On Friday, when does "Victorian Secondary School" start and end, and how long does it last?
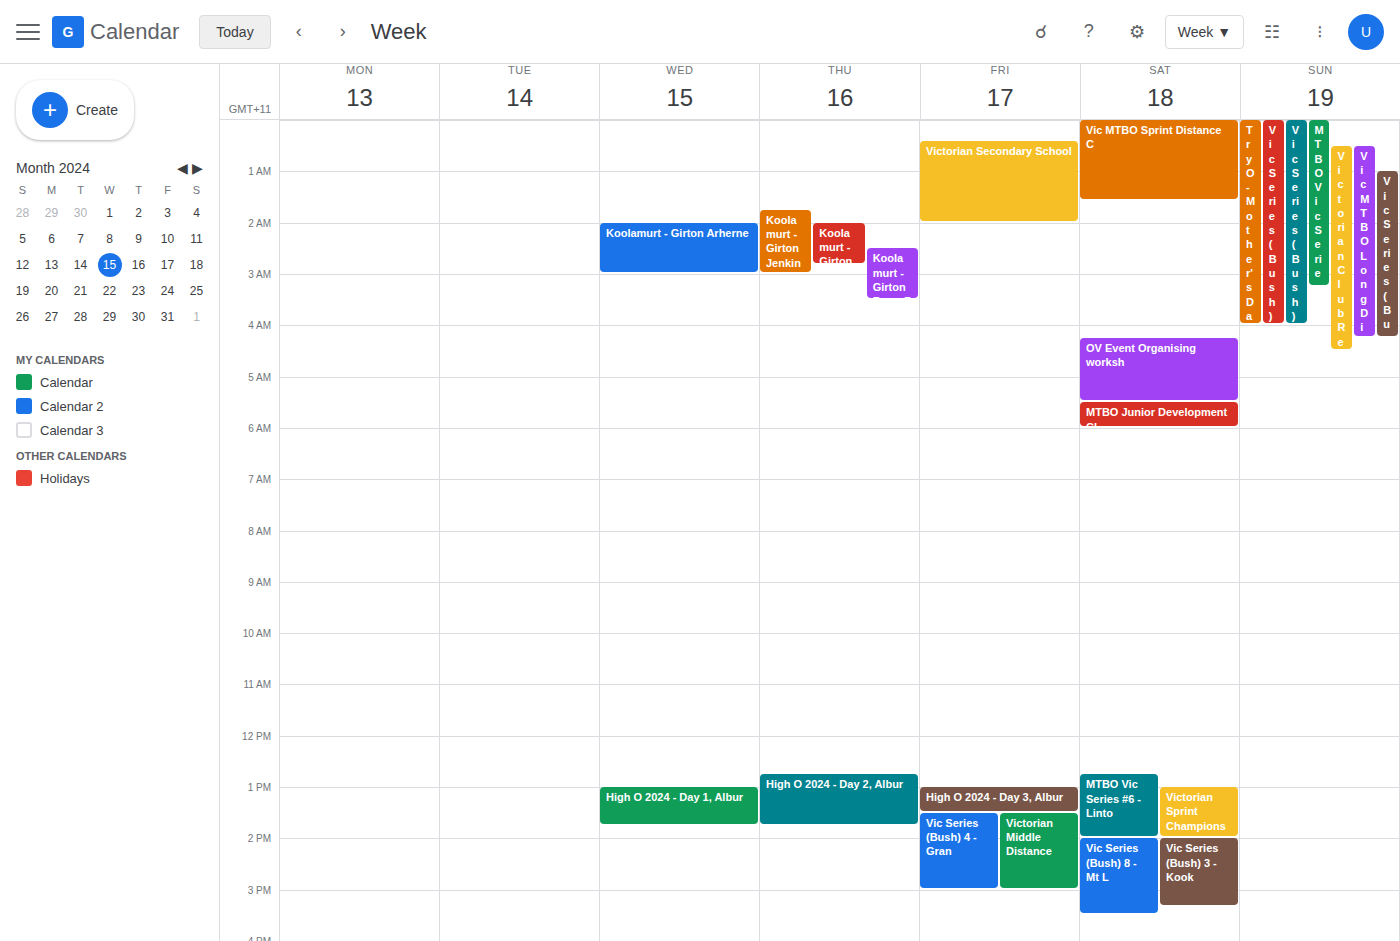
12:25 AM to 2:00 AM, 1 hour 35 minutes